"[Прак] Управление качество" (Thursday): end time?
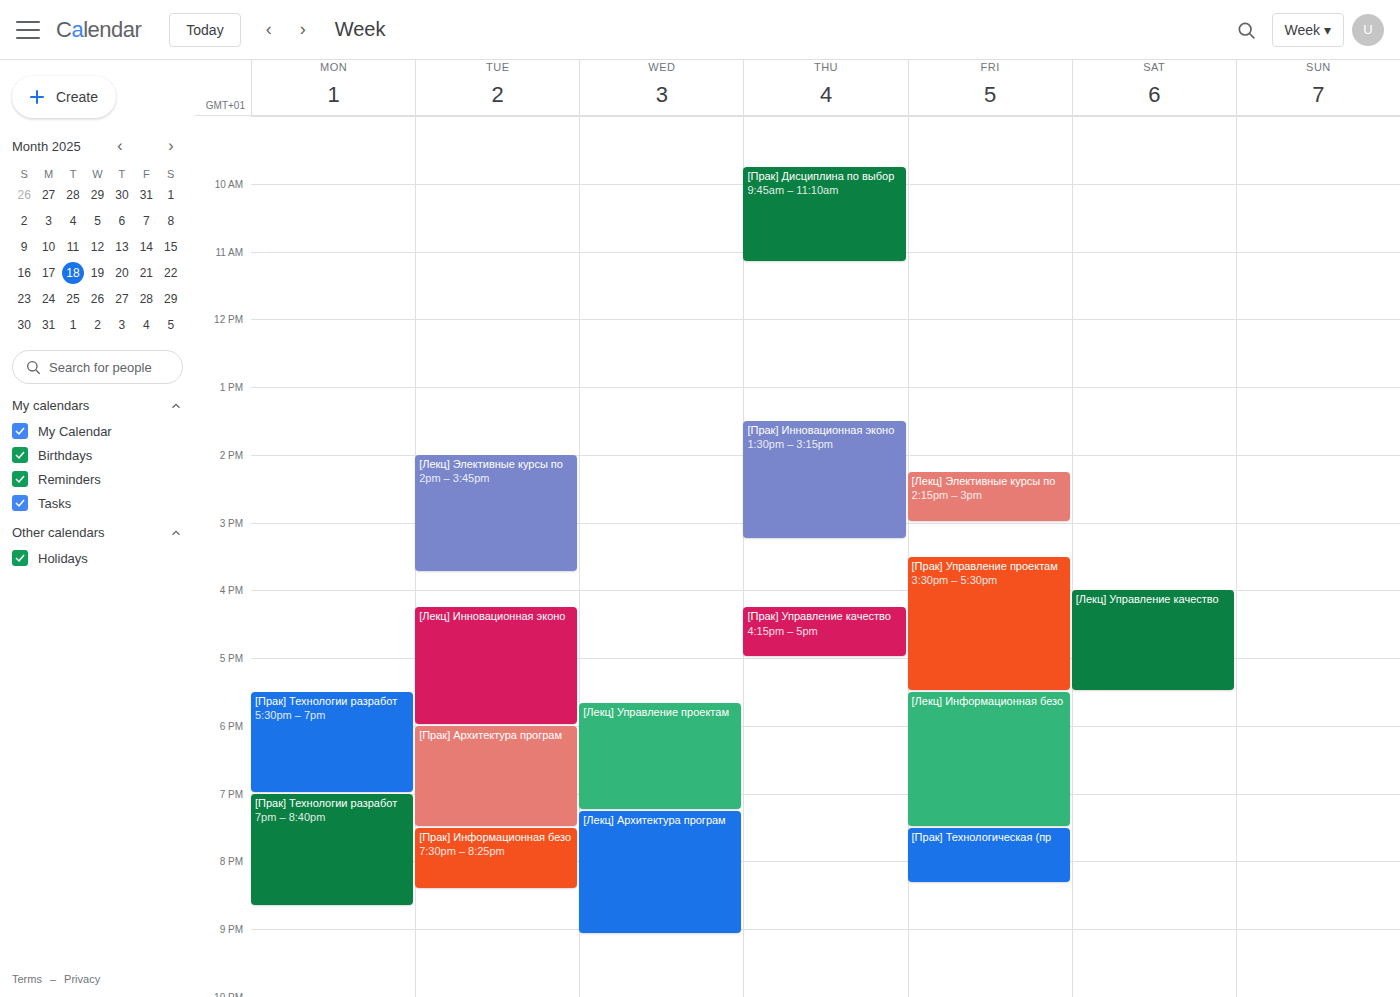
5:00 PM